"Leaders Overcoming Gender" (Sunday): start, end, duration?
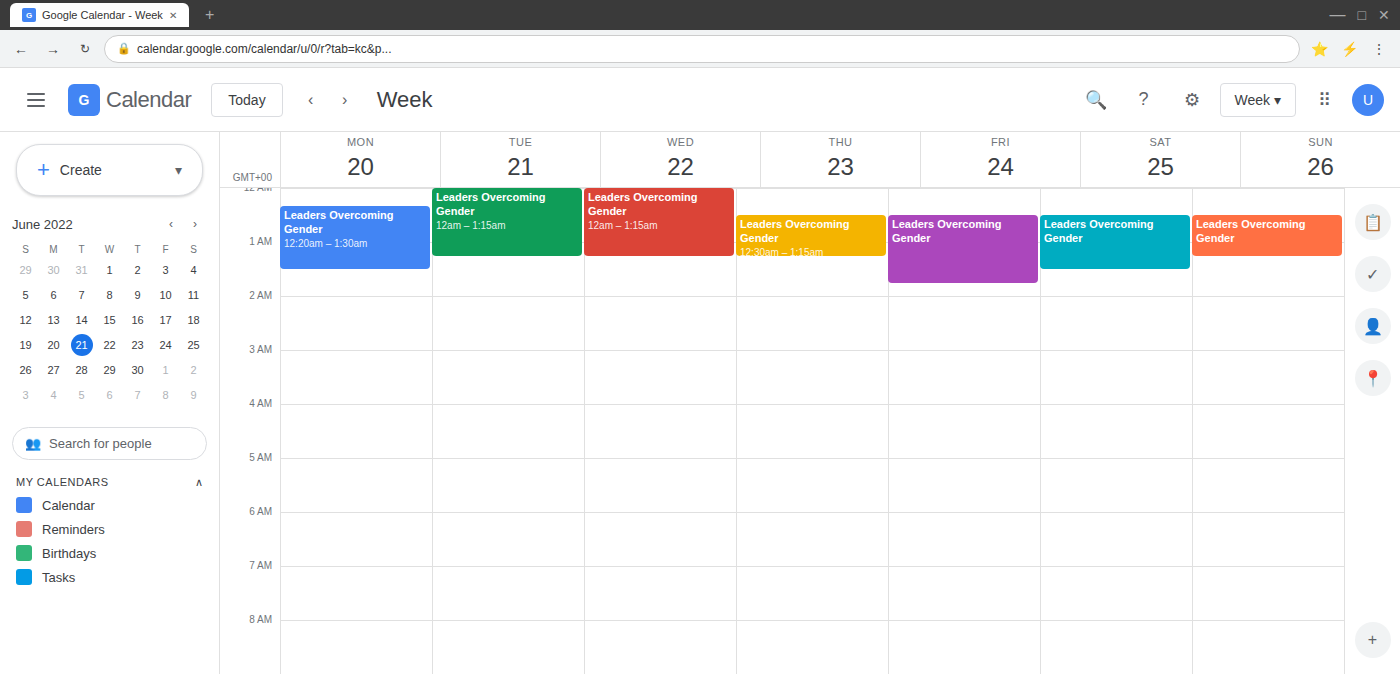
12:30 AM to 1:15 AM, 45 minutes